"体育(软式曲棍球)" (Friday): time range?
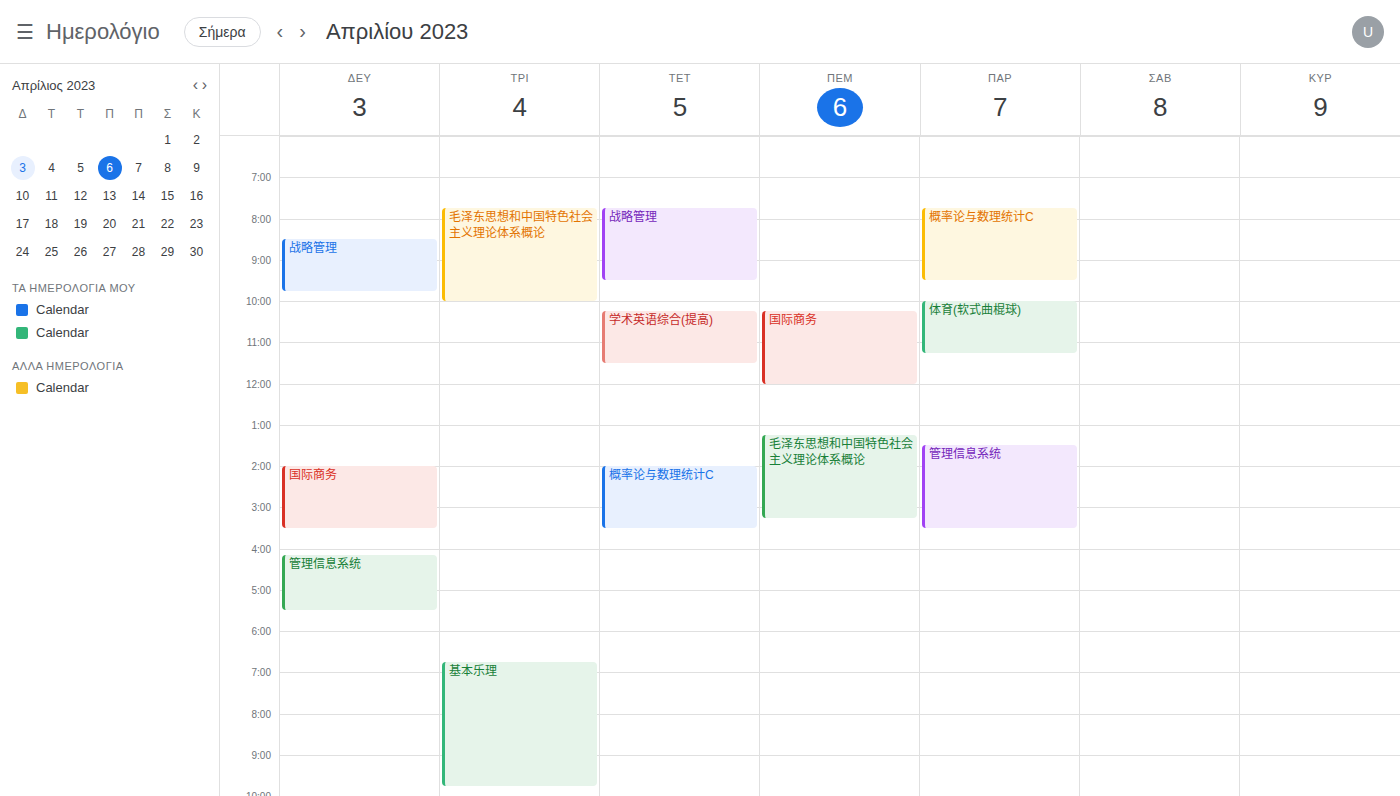
10:00 to 11:15